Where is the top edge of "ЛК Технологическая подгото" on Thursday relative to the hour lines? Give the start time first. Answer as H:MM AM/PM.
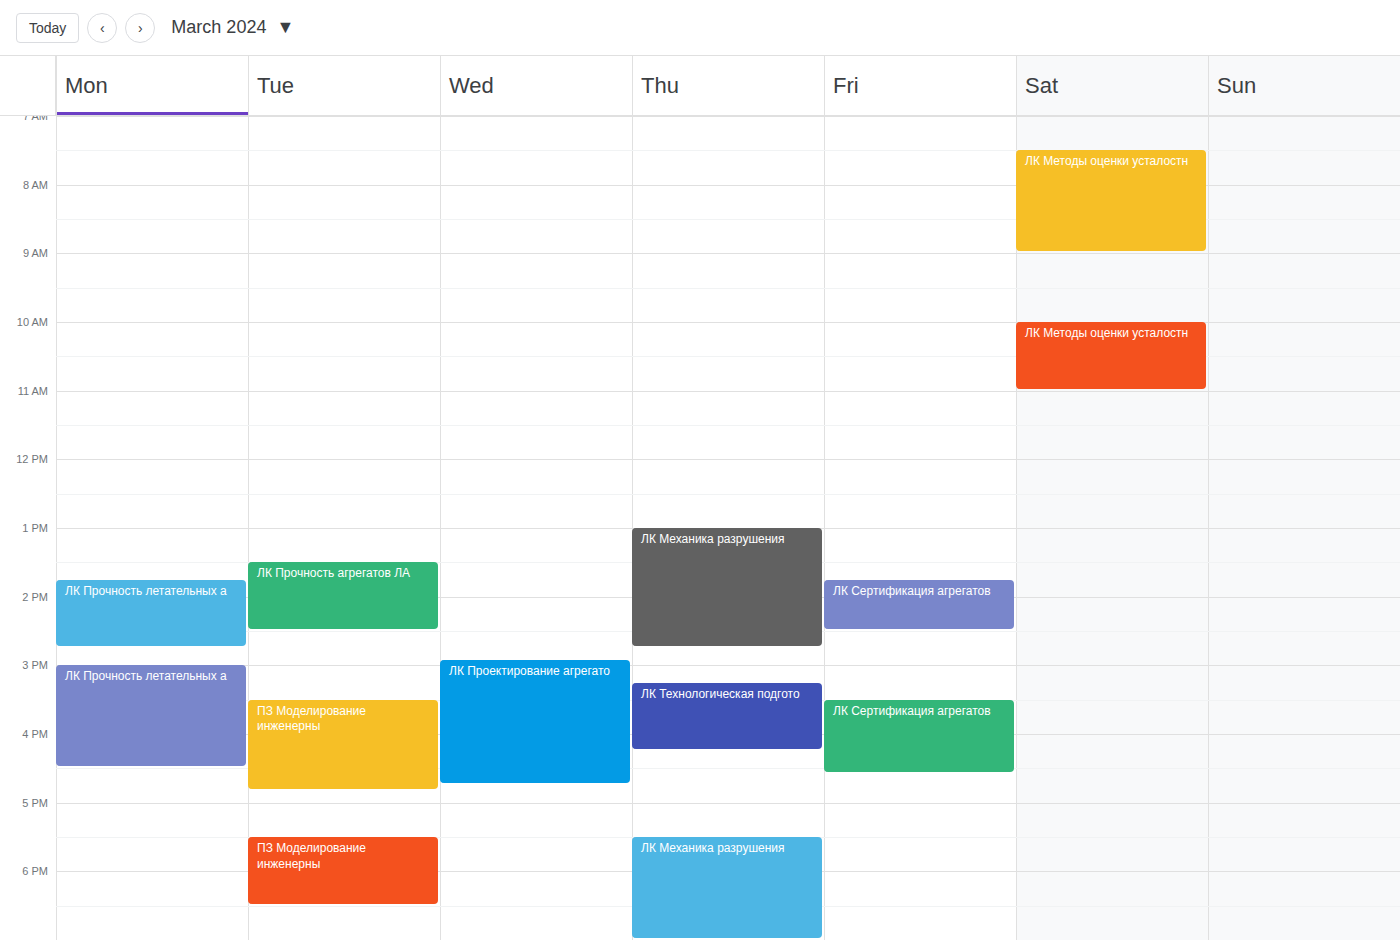
3:15 PM -- neither: a quarter of the way from the 3 PM line to the 4 PM line.